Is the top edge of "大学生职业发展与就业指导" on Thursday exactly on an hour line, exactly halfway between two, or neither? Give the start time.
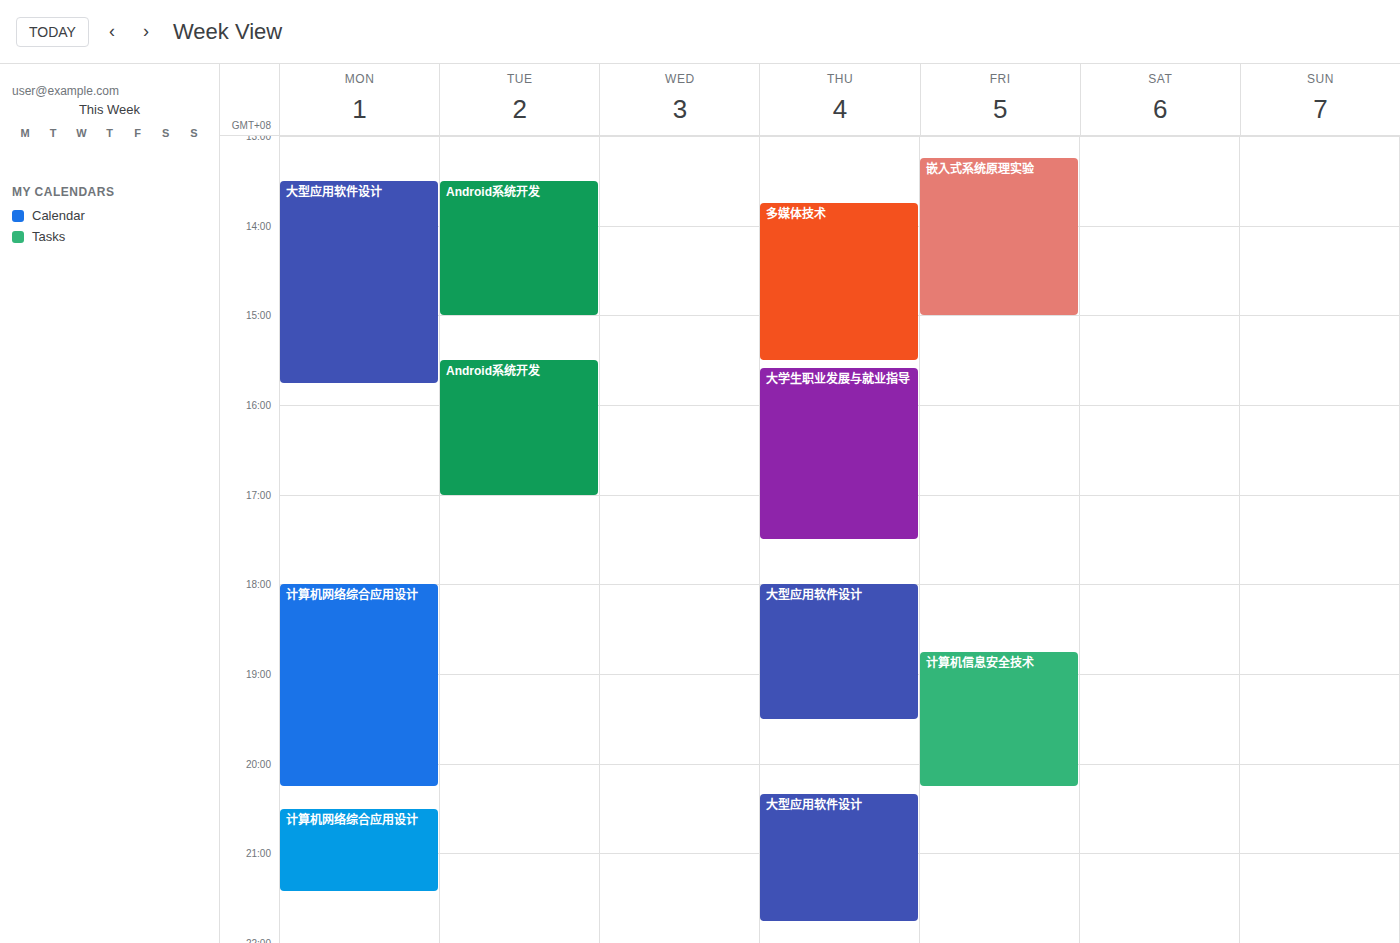
3:35 PM -- neither: 35 minutes below the 3 PM line and 25 minutes above the 4 PM line.